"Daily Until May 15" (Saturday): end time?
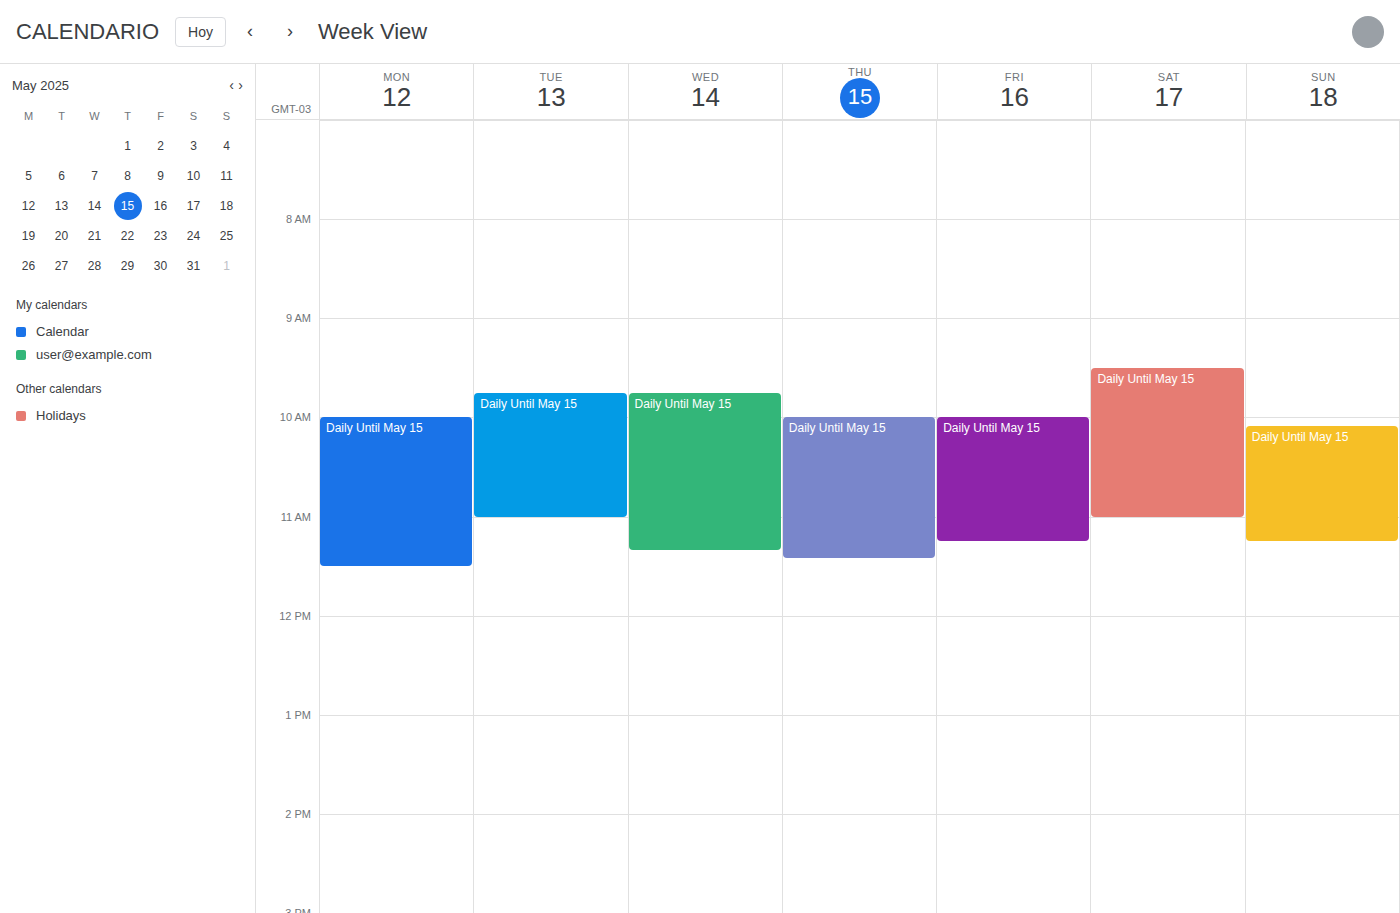
11:00